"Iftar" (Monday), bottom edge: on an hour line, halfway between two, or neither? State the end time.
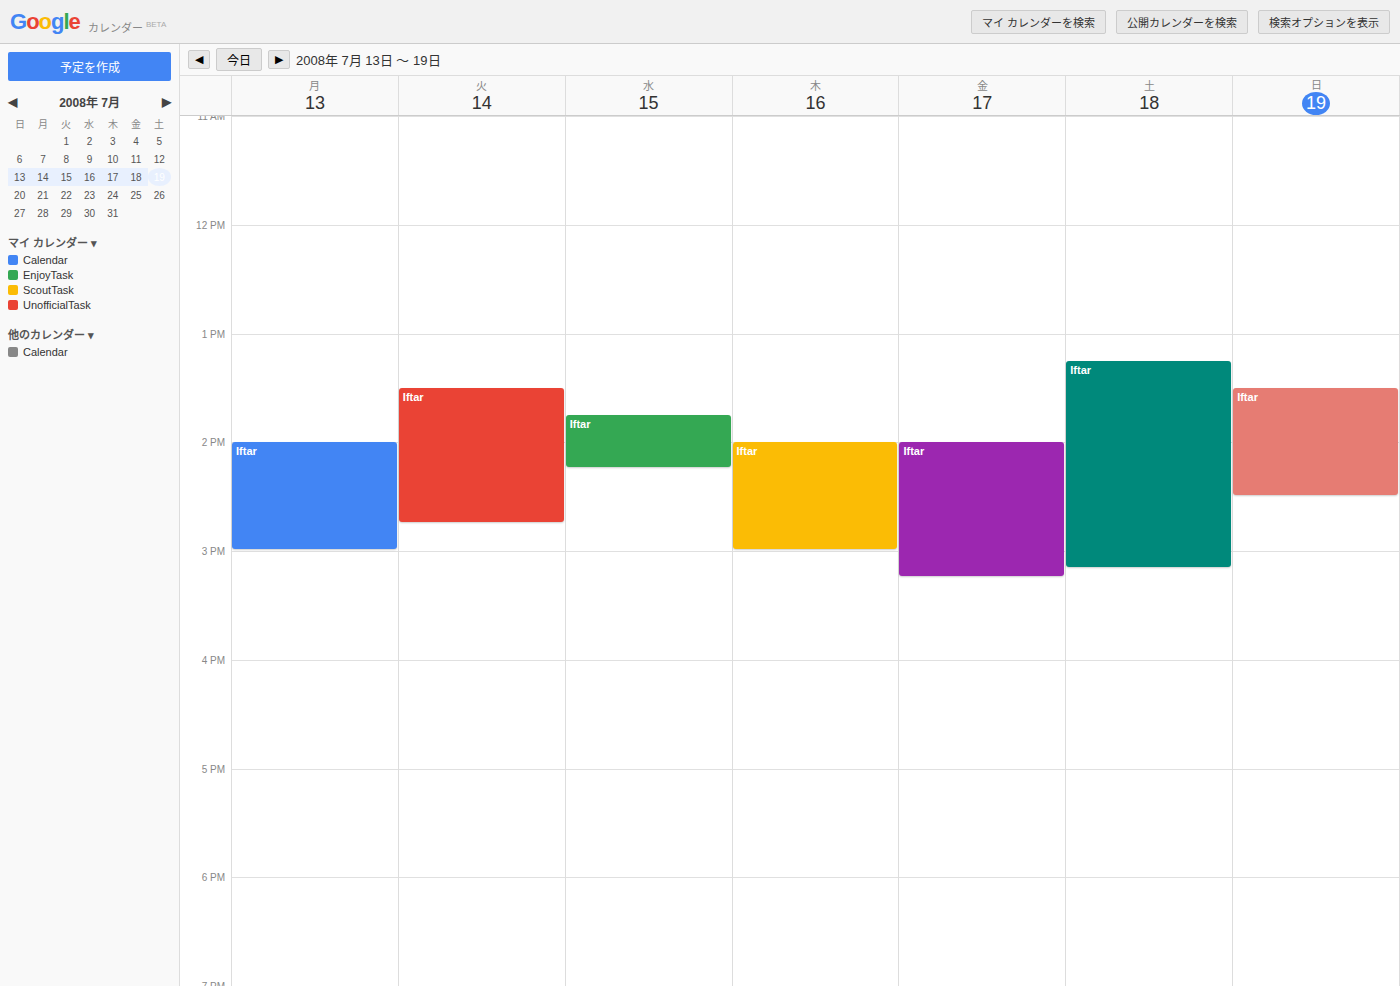
3:00 PM -- exactly on the 3 PM line.